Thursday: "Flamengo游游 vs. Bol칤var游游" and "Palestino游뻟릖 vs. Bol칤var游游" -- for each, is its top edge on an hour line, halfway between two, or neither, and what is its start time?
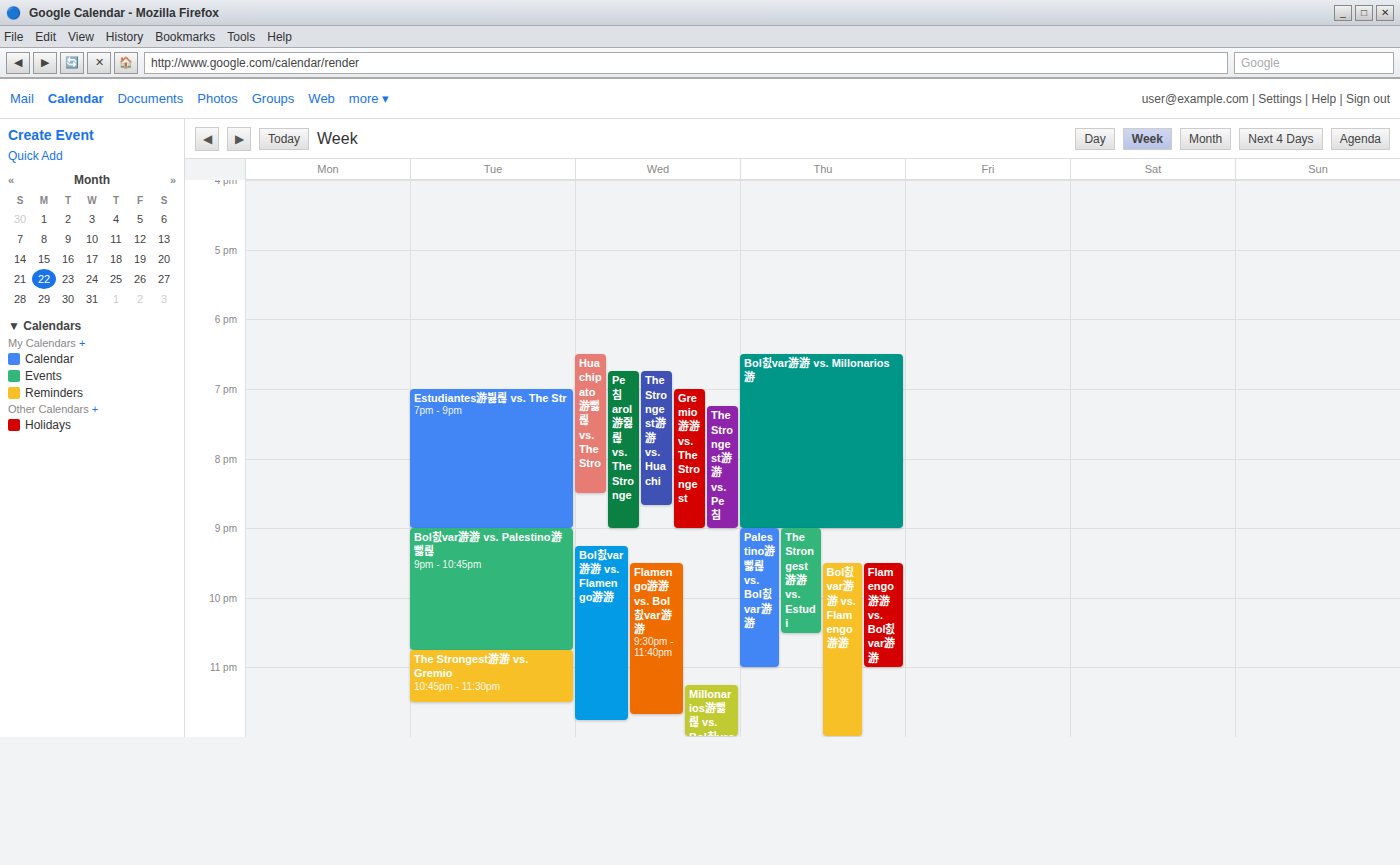
"Flamengo游游 vs. Bol칤var游游": 9:30 PM, halfway between the 9 PM and 10 PM lines. "Palestino游뻟릖 vs. Bol칤var游游": 9:00 PM, exactly on the 9 PM line.